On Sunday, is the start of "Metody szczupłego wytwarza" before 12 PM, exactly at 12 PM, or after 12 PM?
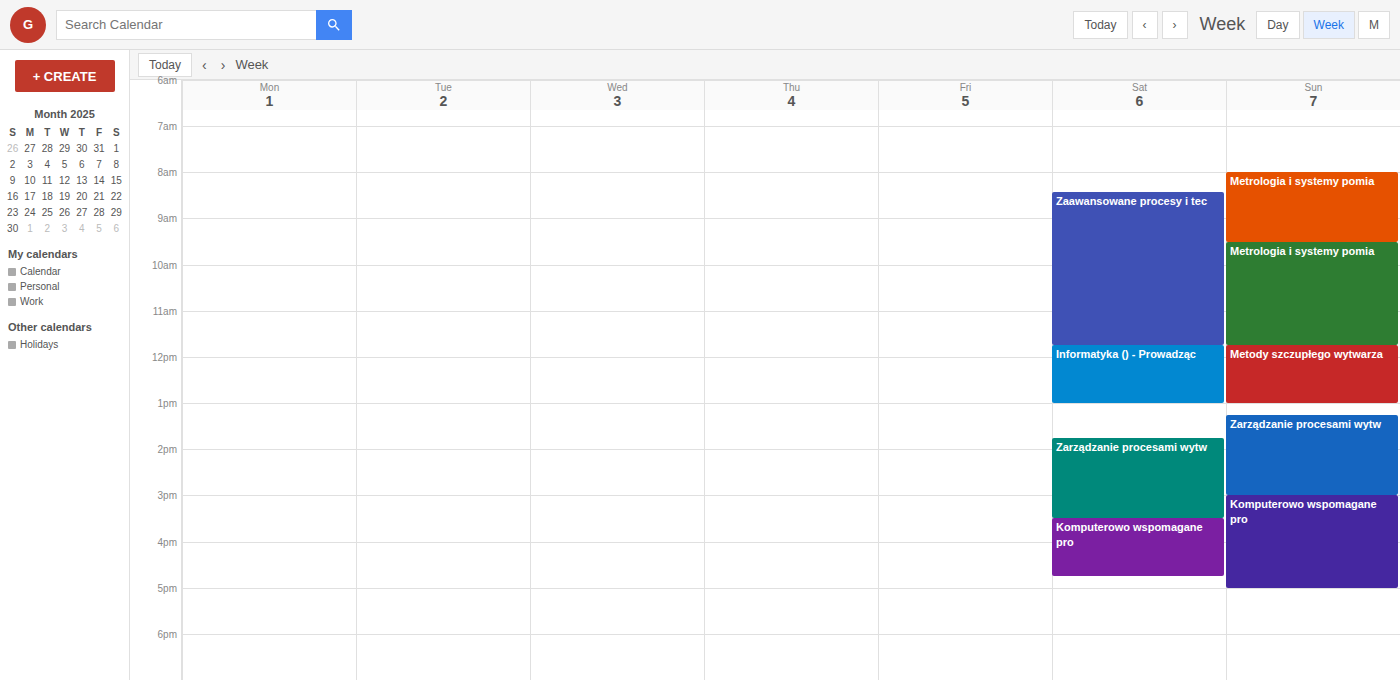
11:45 AM -- before 12 PM, 15 minutes above the 12 PM line.